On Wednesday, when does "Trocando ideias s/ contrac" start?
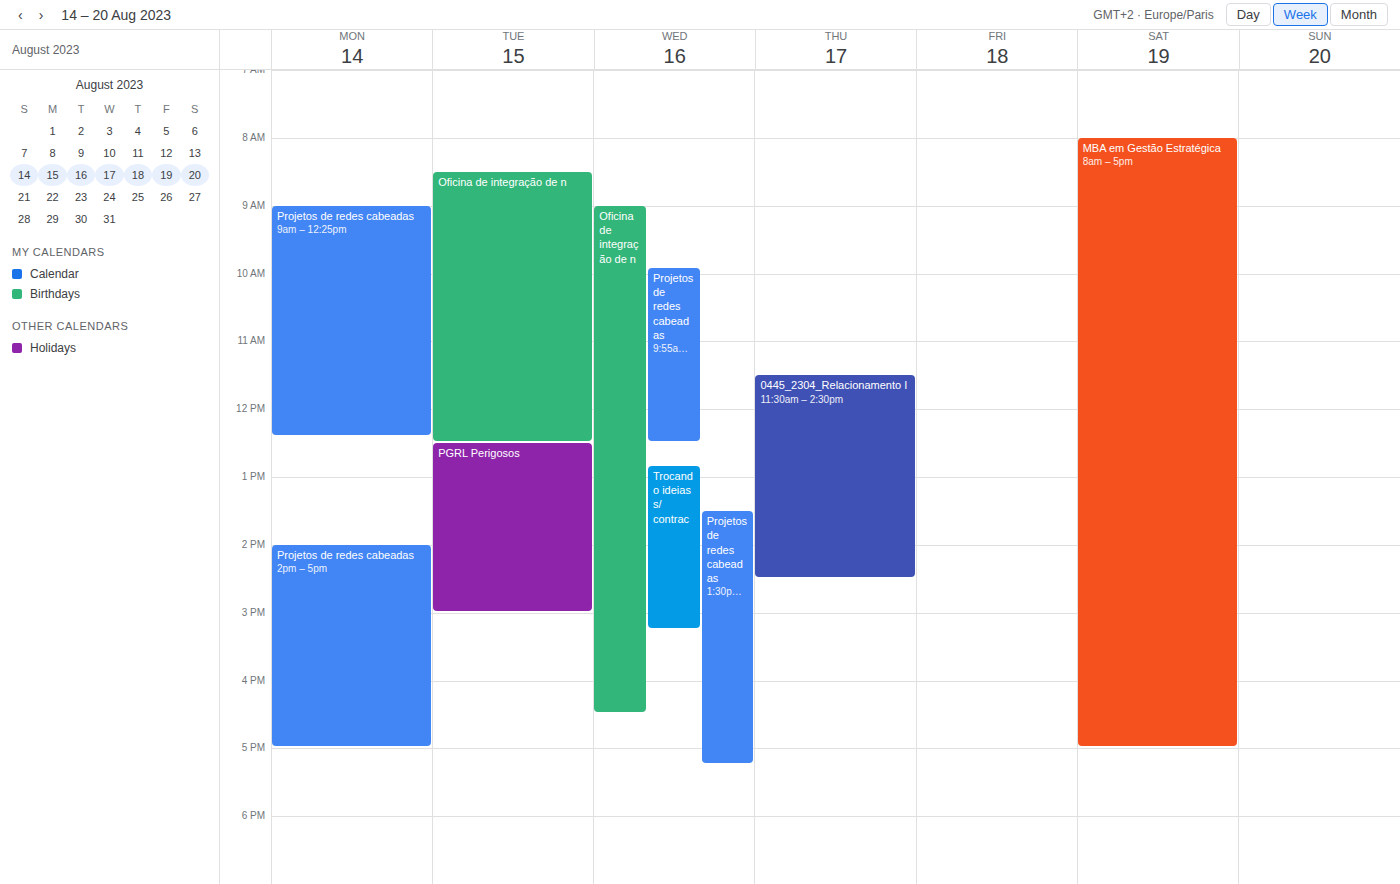
12:50 PM